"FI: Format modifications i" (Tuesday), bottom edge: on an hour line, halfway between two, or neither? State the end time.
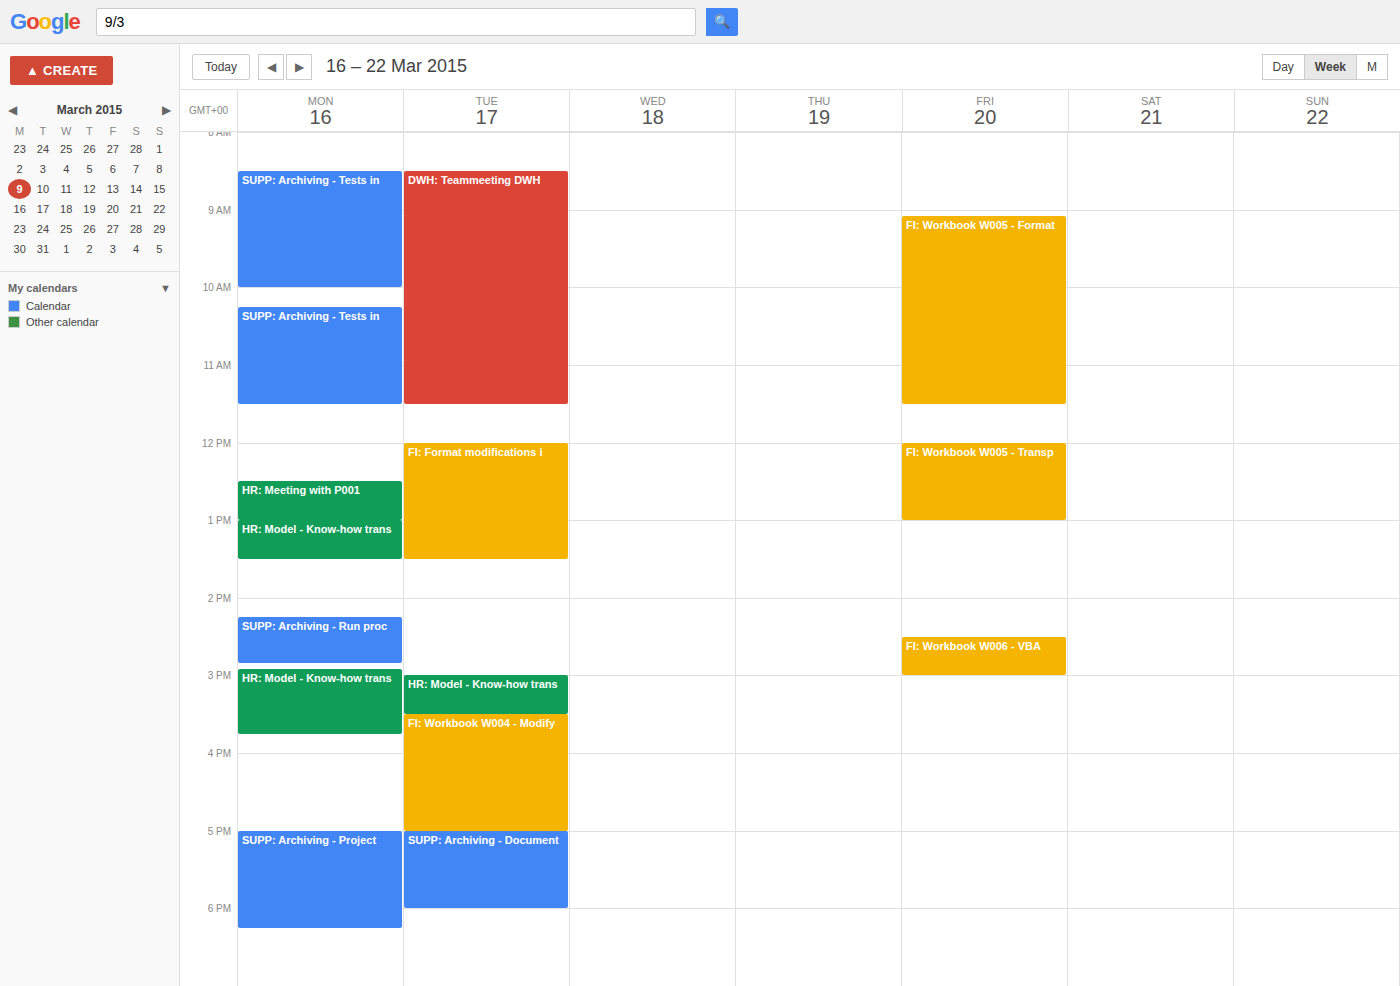
1:30 PM -- halfway between the 1 PM and 2 PM lines.